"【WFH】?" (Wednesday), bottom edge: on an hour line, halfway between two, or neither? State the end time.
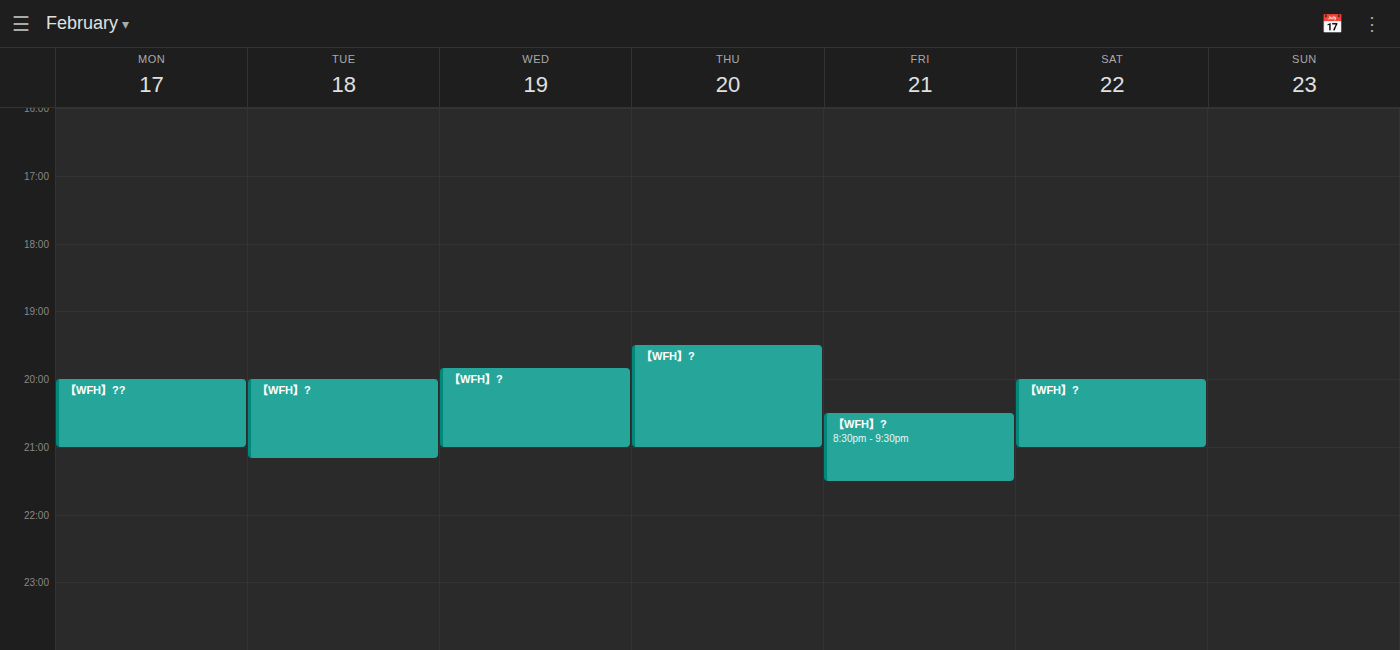
9:00 PM -- exactly on the 9 PM line.